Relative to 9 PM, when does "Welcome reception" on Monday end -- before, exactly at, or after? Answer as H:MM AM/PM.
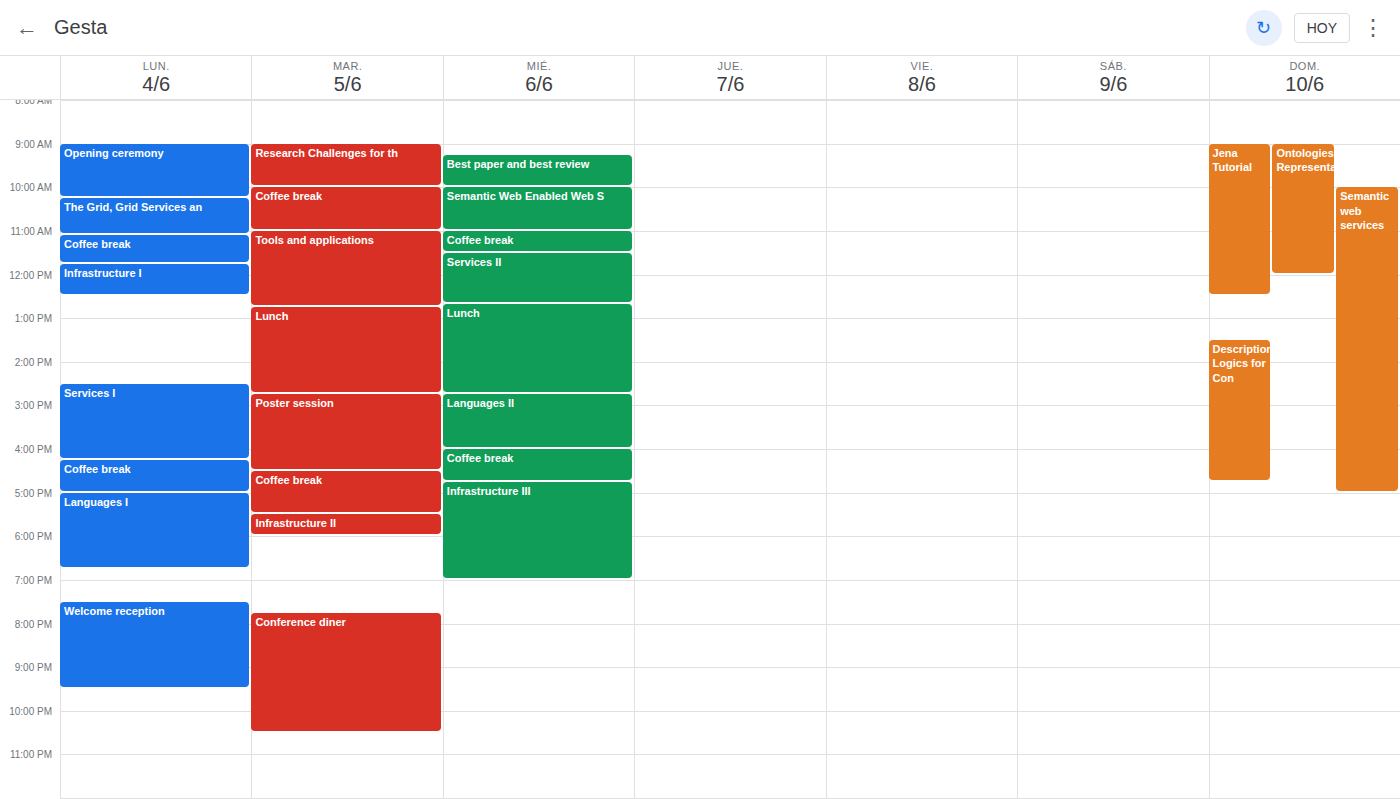
9:30 PM -- after 9 PM, 30 minutes below the 9 PM line.